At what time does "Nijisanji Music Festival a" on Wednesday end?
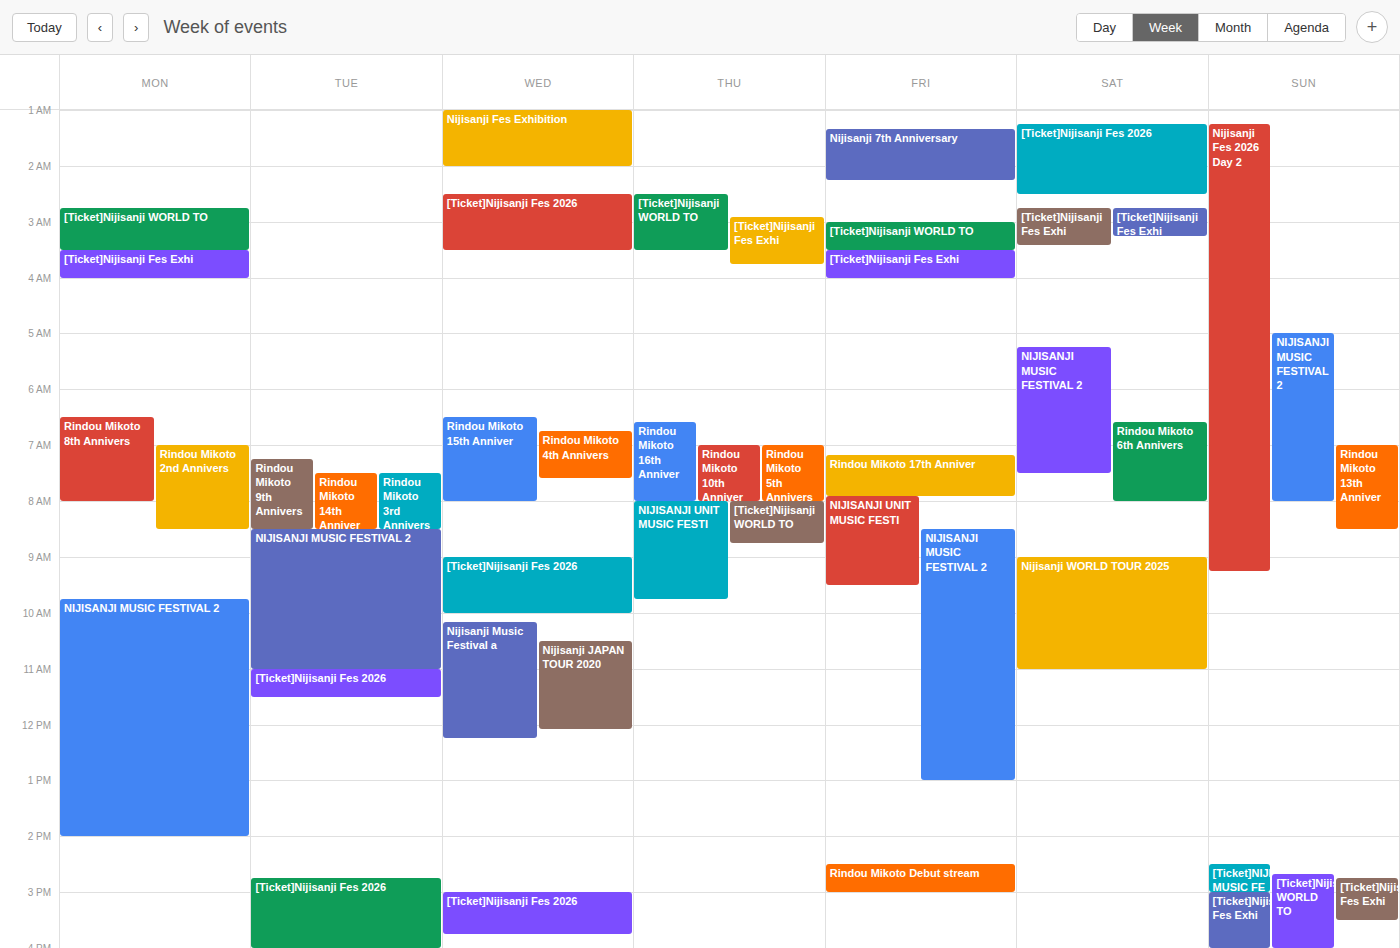
12:15 PM